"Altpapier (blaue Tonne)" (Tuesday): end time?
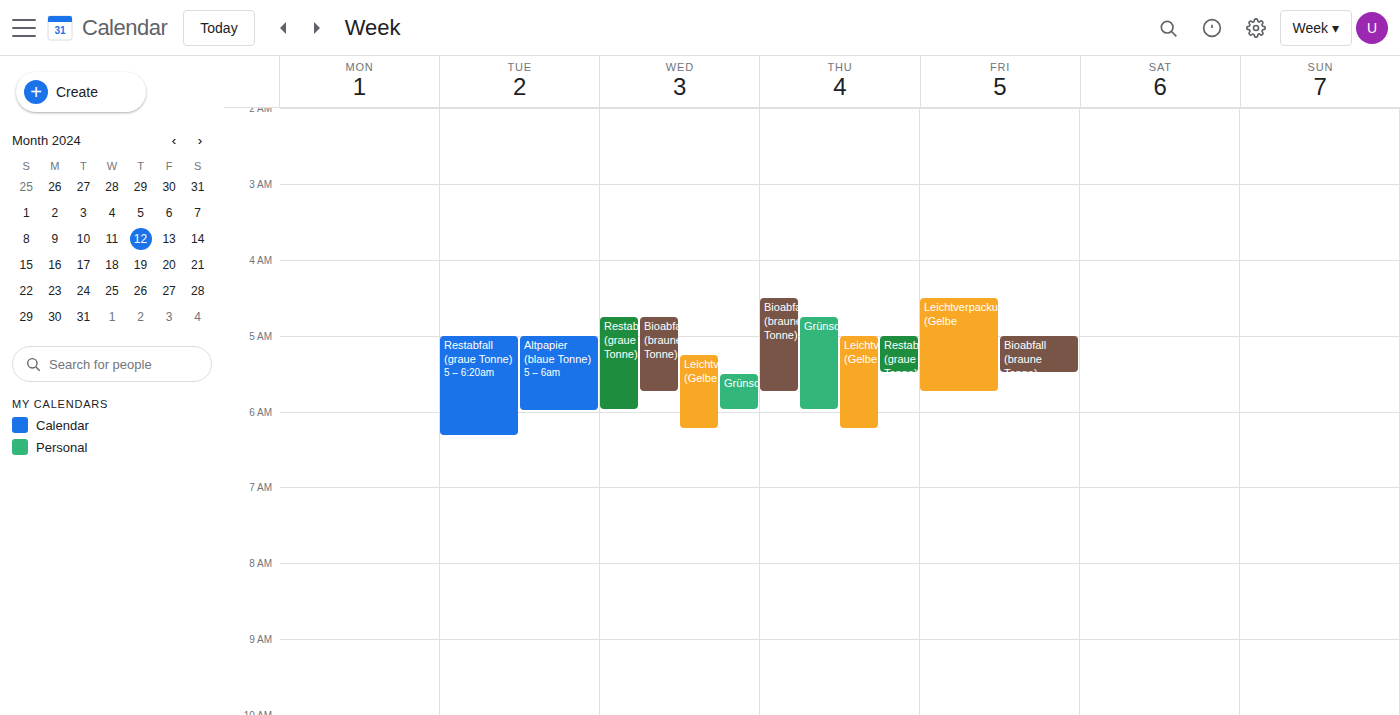
06:00